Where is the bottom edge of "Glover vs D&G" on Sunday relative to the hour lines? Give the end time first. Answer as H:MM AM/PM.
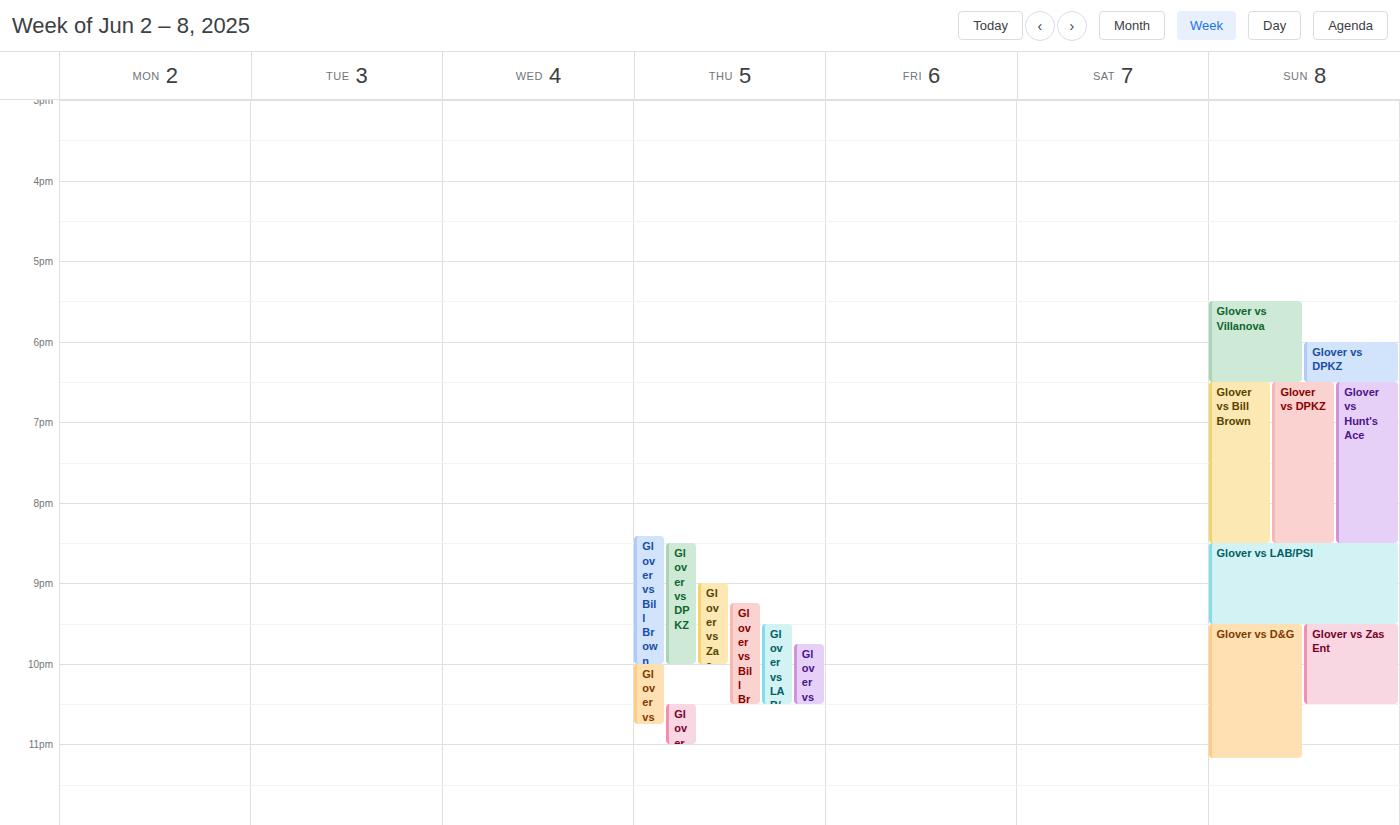
11:10 PM -- neither: 10 minutes below the 11 PM line and 50 minutes above the 12 AM line.